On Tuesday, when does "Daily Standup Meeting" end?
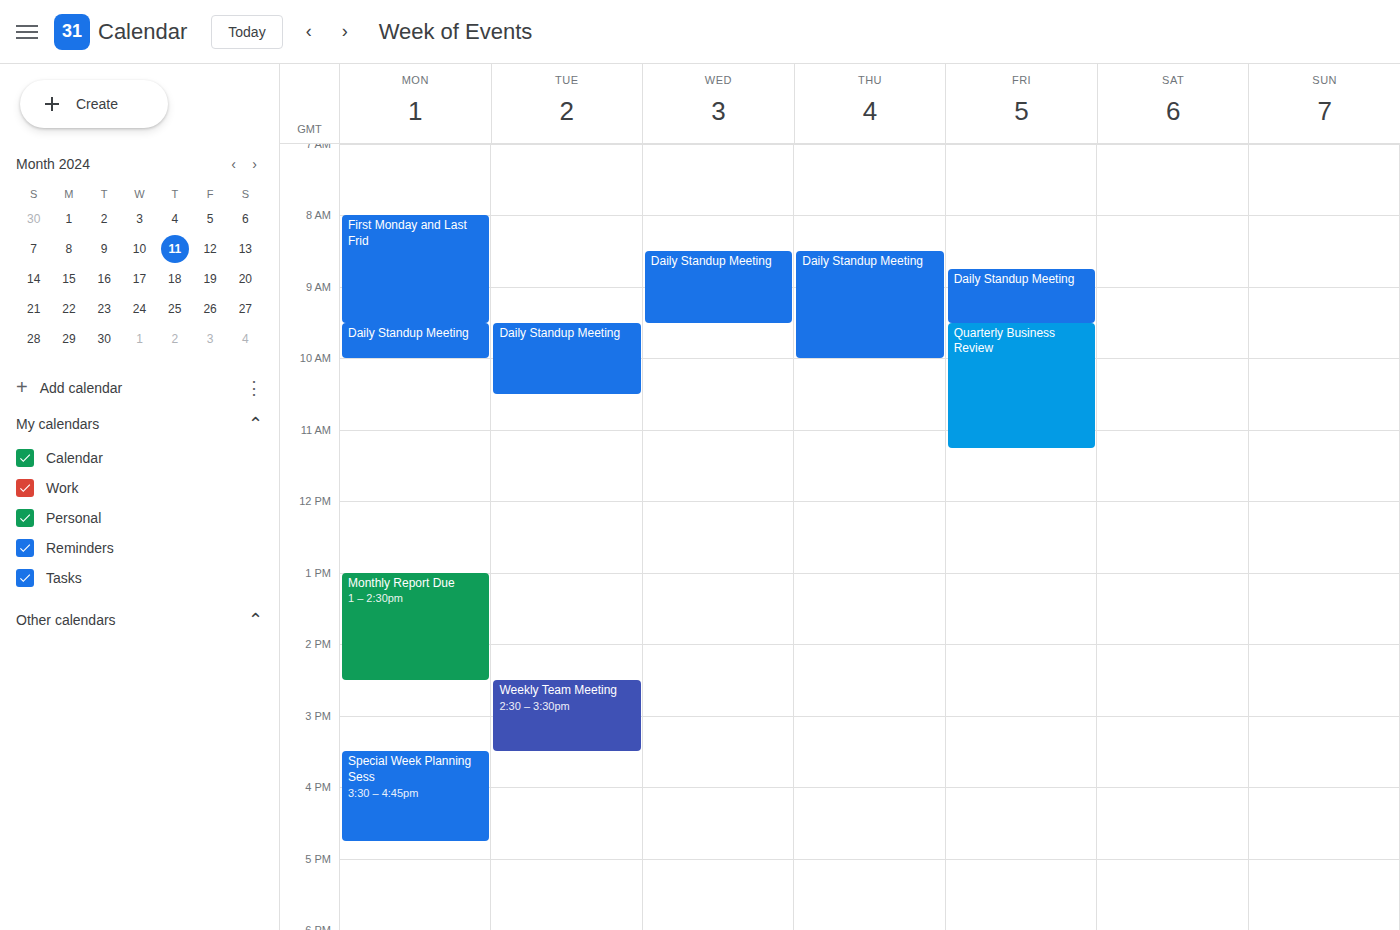
10:30